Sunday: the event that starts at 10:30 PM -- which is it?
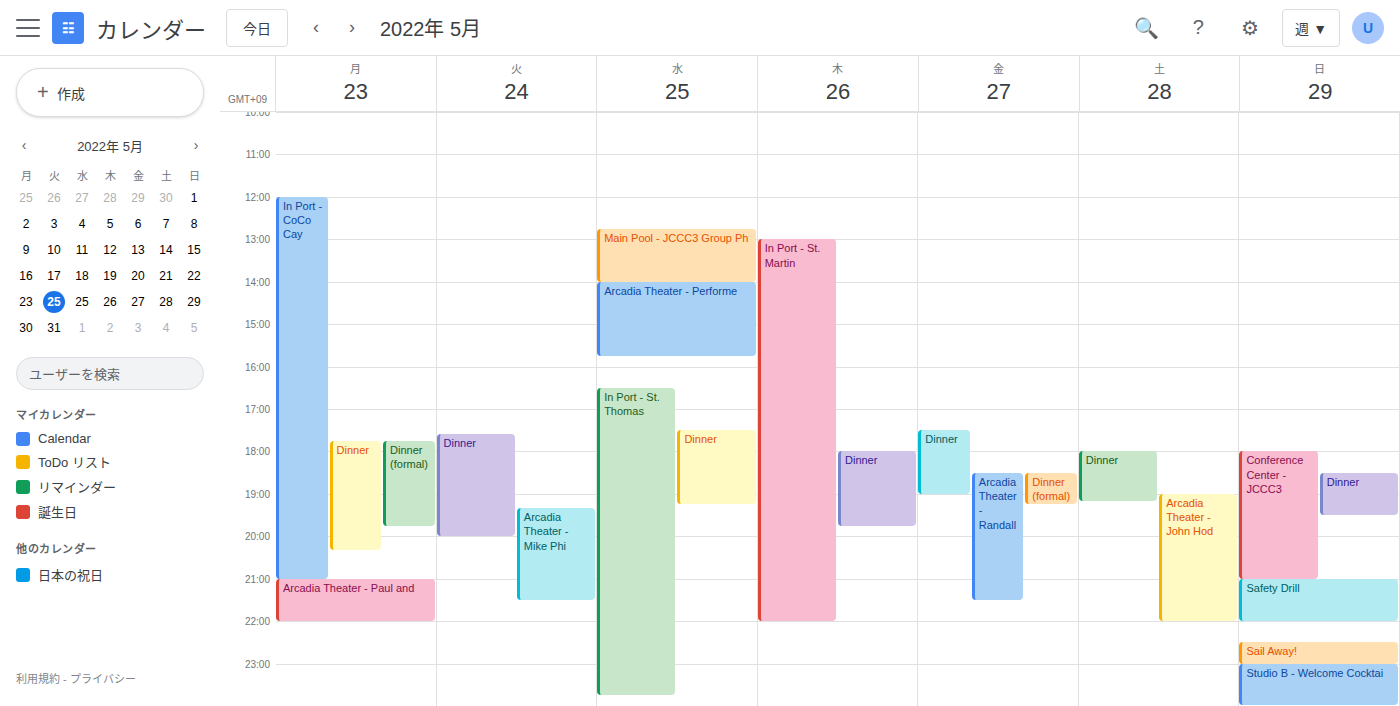
"Sail Away!"